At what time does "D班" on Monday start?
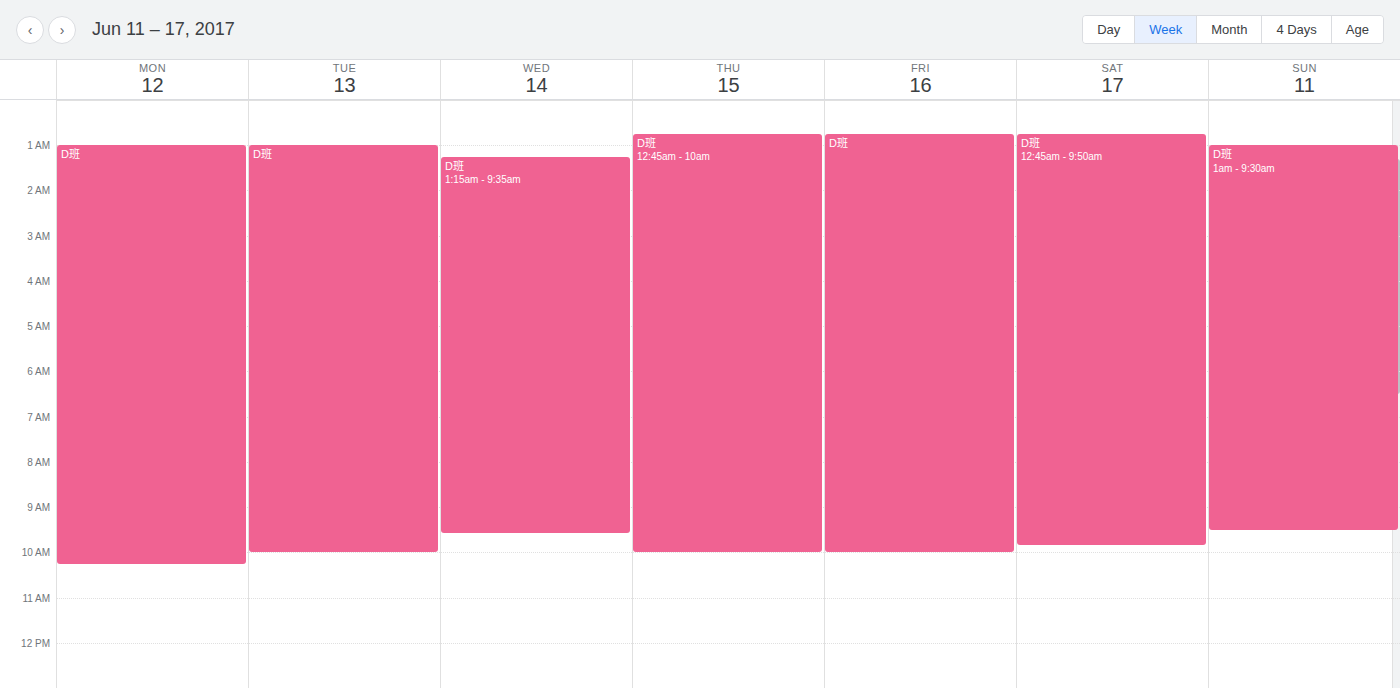
1:00 AM